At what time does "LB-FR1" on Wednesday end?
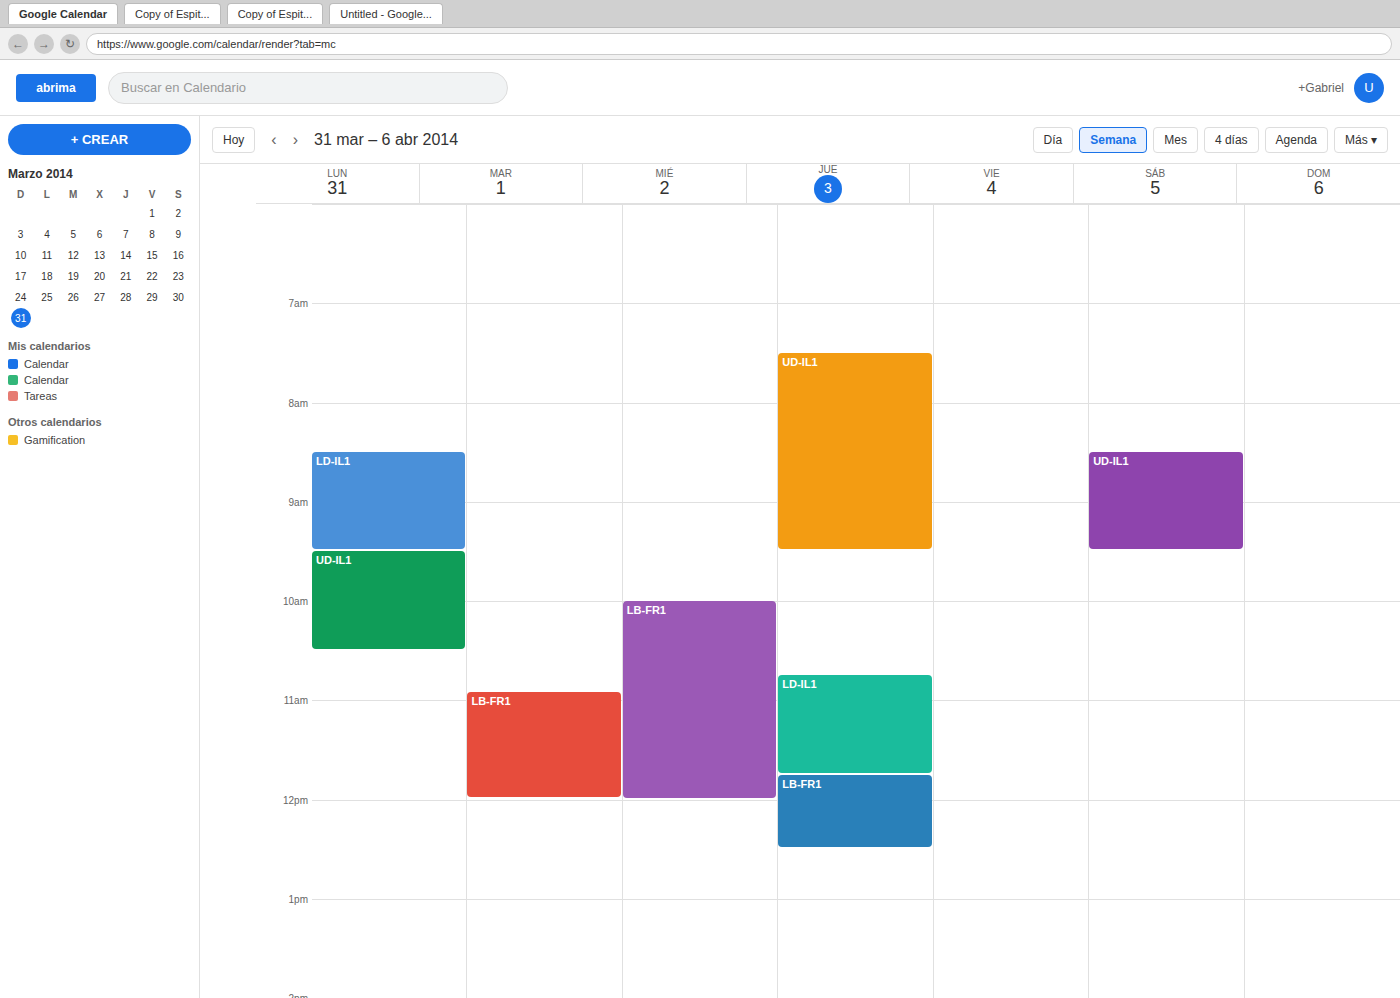
12:00 PM